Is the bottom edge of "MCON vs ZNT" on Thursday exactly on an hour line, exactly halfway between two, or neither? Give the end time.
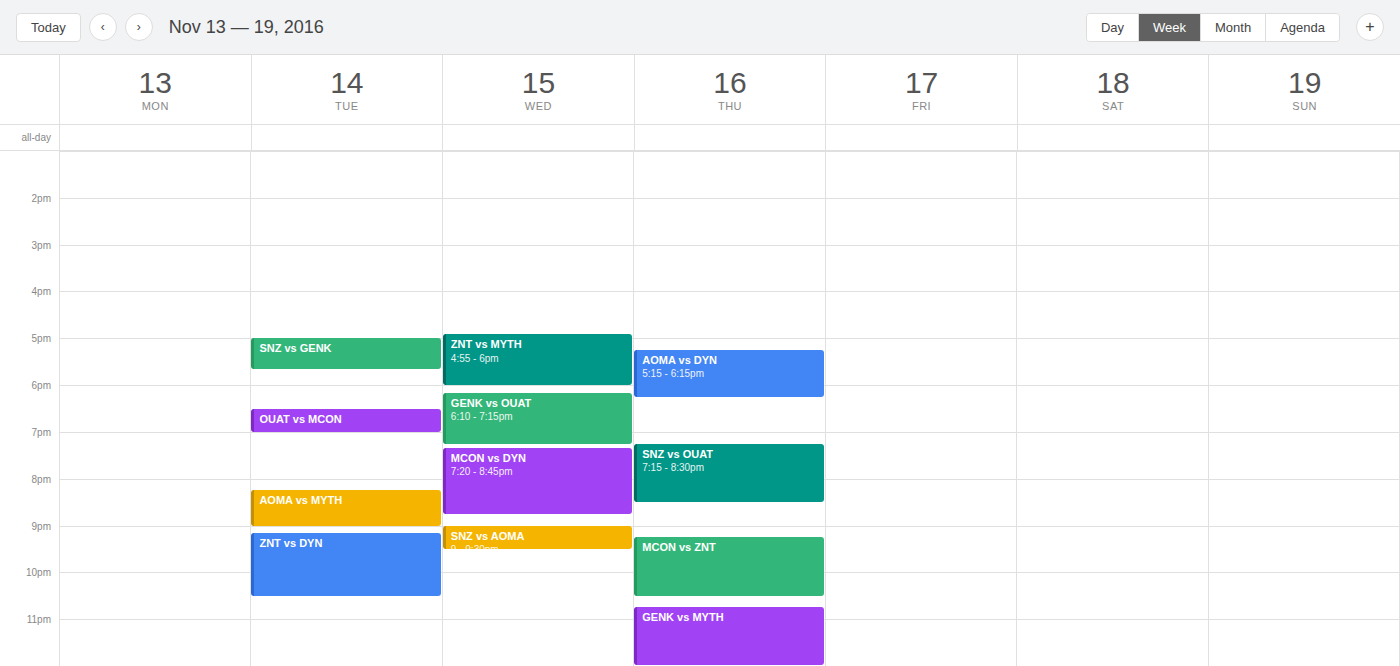
10:30 PM -- halfway between the 10 PM and 11 PM lines.